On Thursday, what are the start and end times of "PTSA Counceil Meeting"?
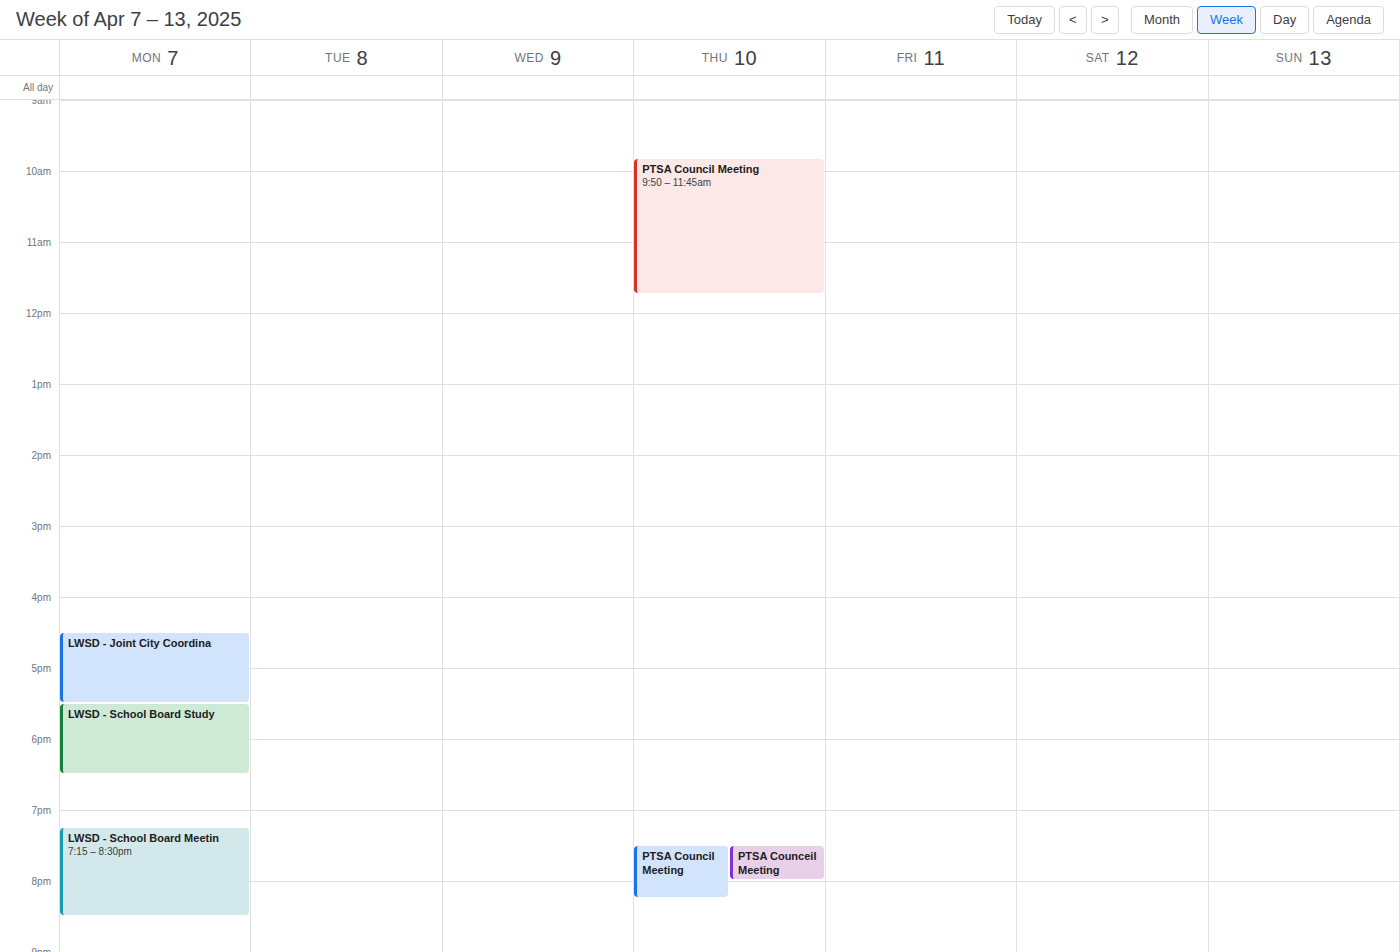
19:30 to 20:00